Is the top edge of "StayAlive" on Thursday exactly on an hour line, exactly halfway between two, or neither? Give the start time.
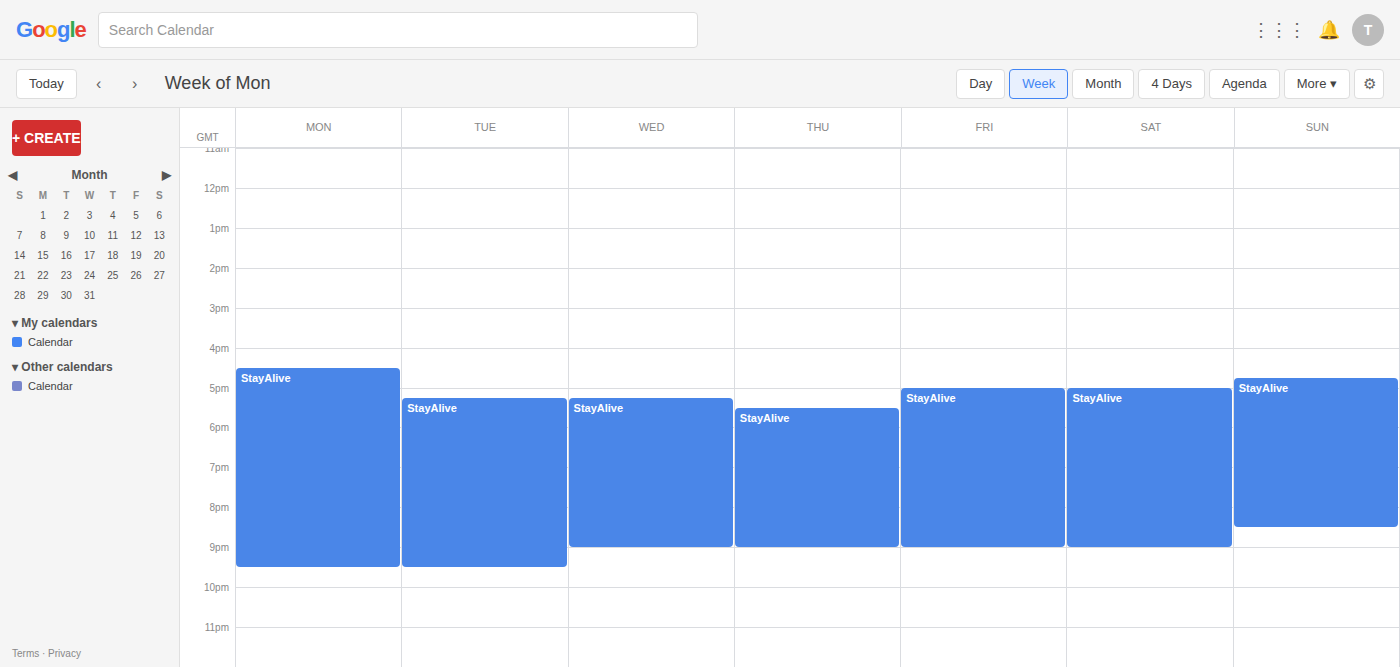
5:30 PM -- halfway between the 5 PM and 6 PM lines.